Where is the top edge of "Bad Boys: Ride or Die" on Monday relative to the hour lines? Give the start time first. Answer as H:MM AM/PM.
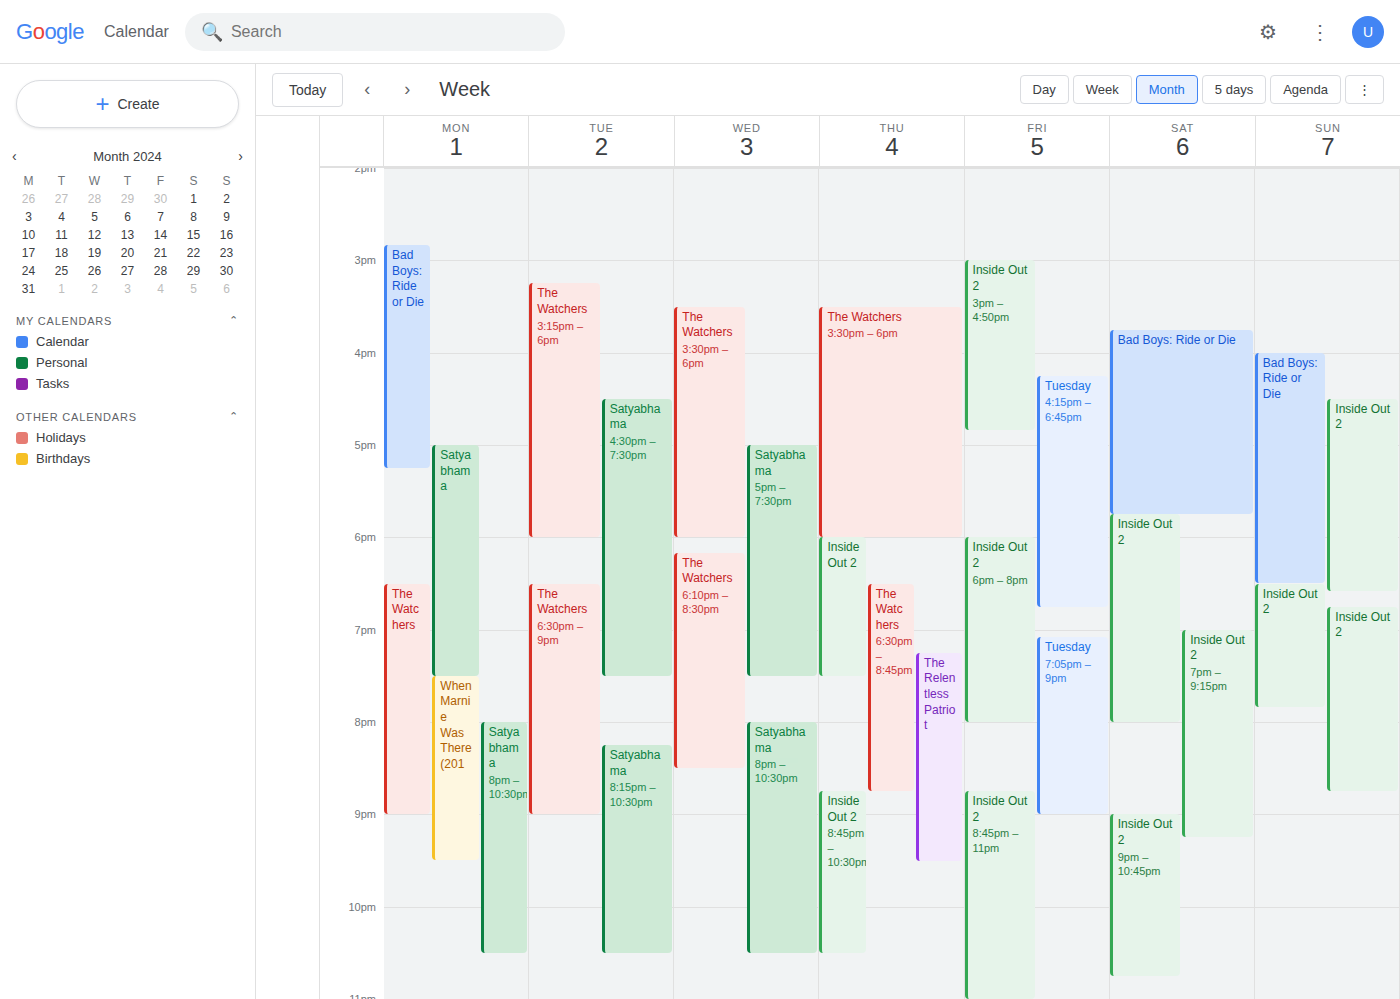
2:50 PM -- neither: 50 minutes below the 2 PM line and 10 minutes above the 3 PM line.